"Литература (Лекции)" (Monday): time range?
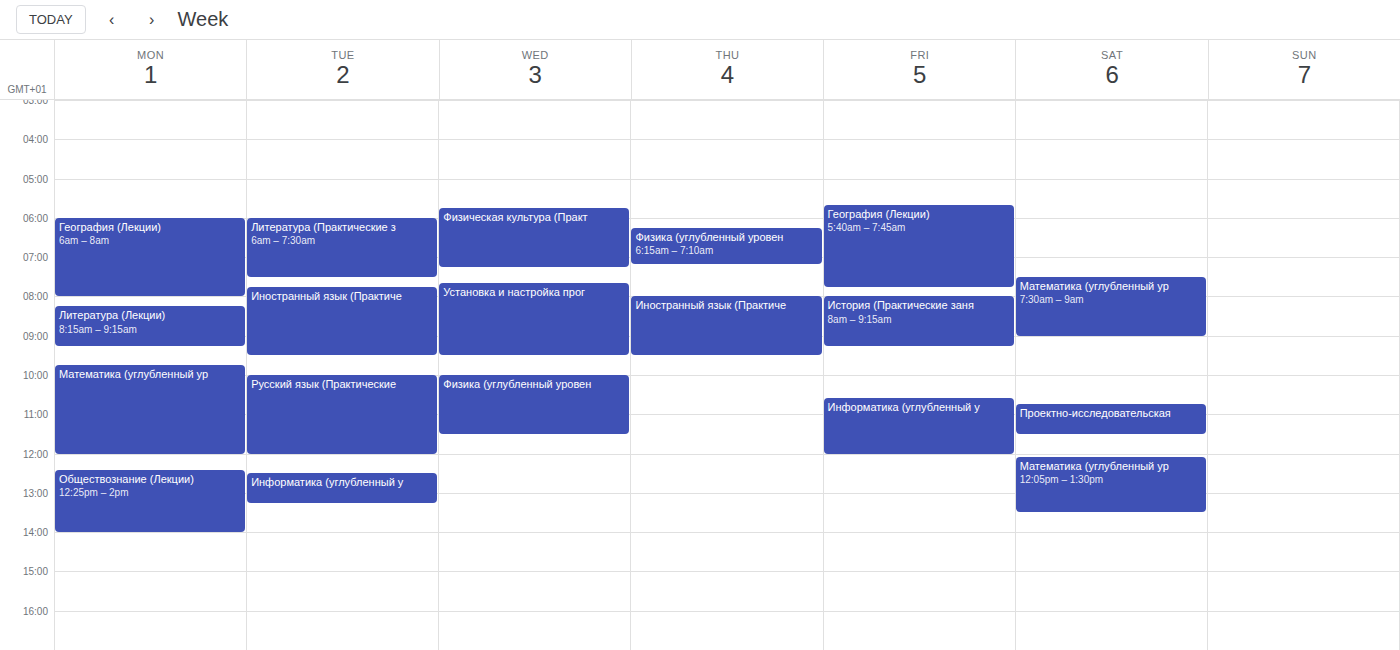
8:15 AM to 9:15 AM